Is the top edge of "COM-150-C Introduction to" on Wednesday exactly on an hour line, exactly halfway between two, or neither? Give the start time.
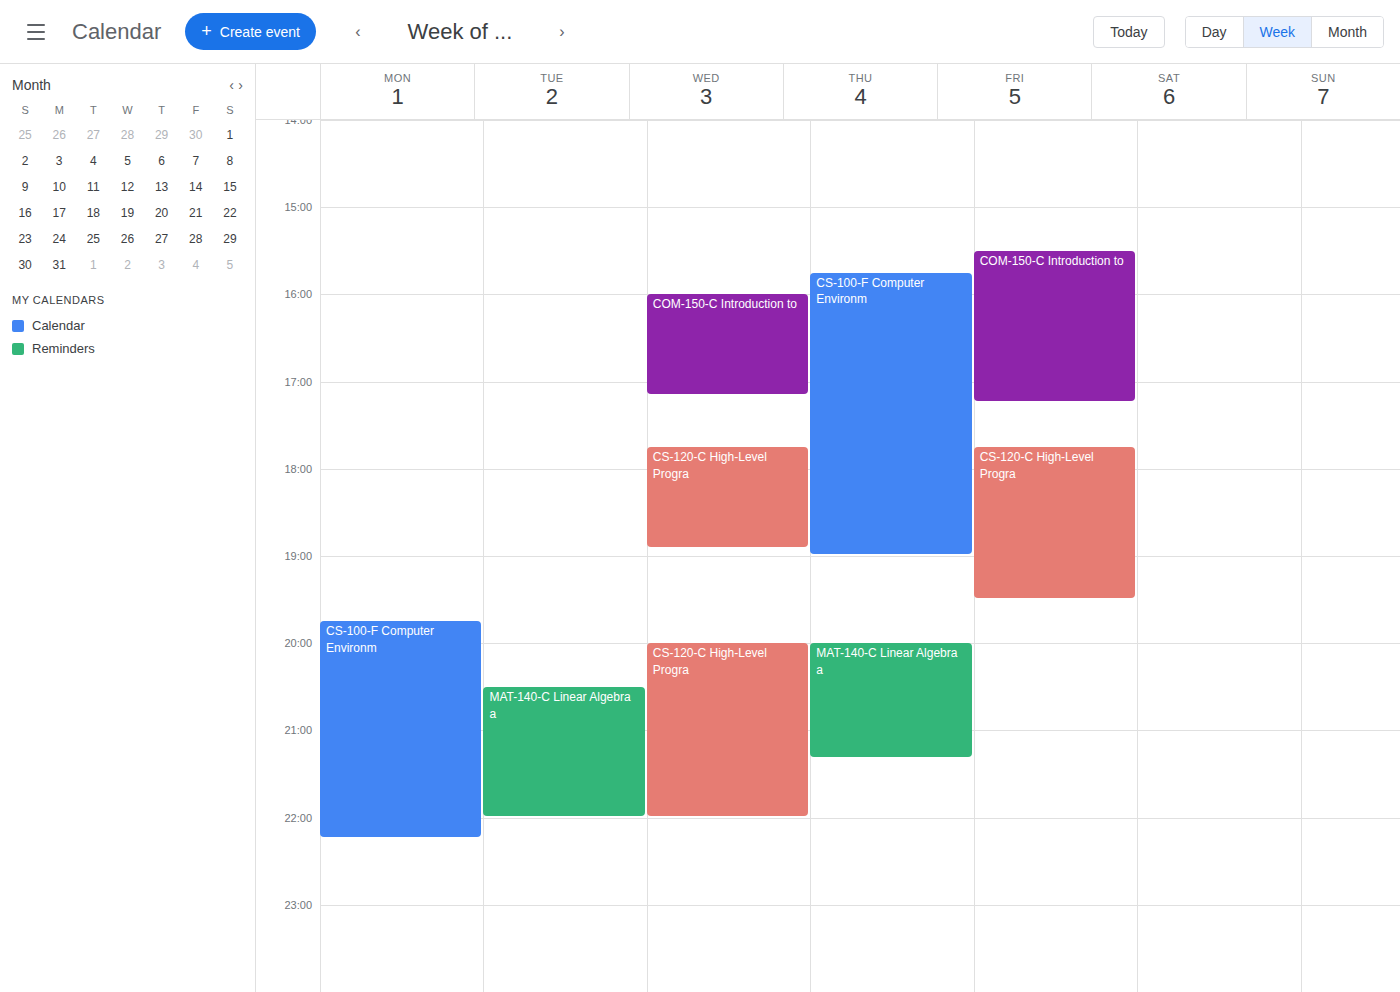
4:00 PM -- exactly on the 4 PM line.